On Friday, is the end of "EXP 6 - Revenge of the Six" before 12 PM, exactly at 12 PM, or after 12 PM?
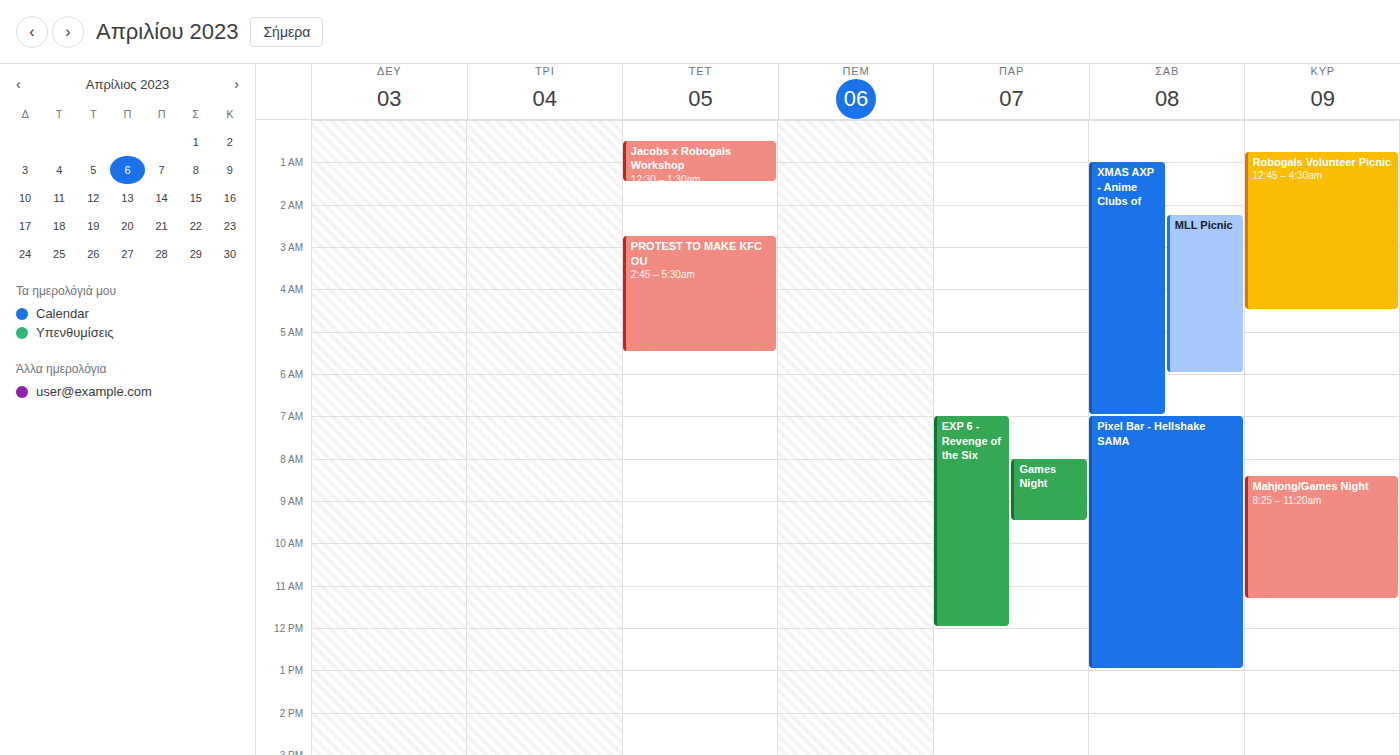
12:00 PM -- exactly at 12 PM, on the 12 PM line.